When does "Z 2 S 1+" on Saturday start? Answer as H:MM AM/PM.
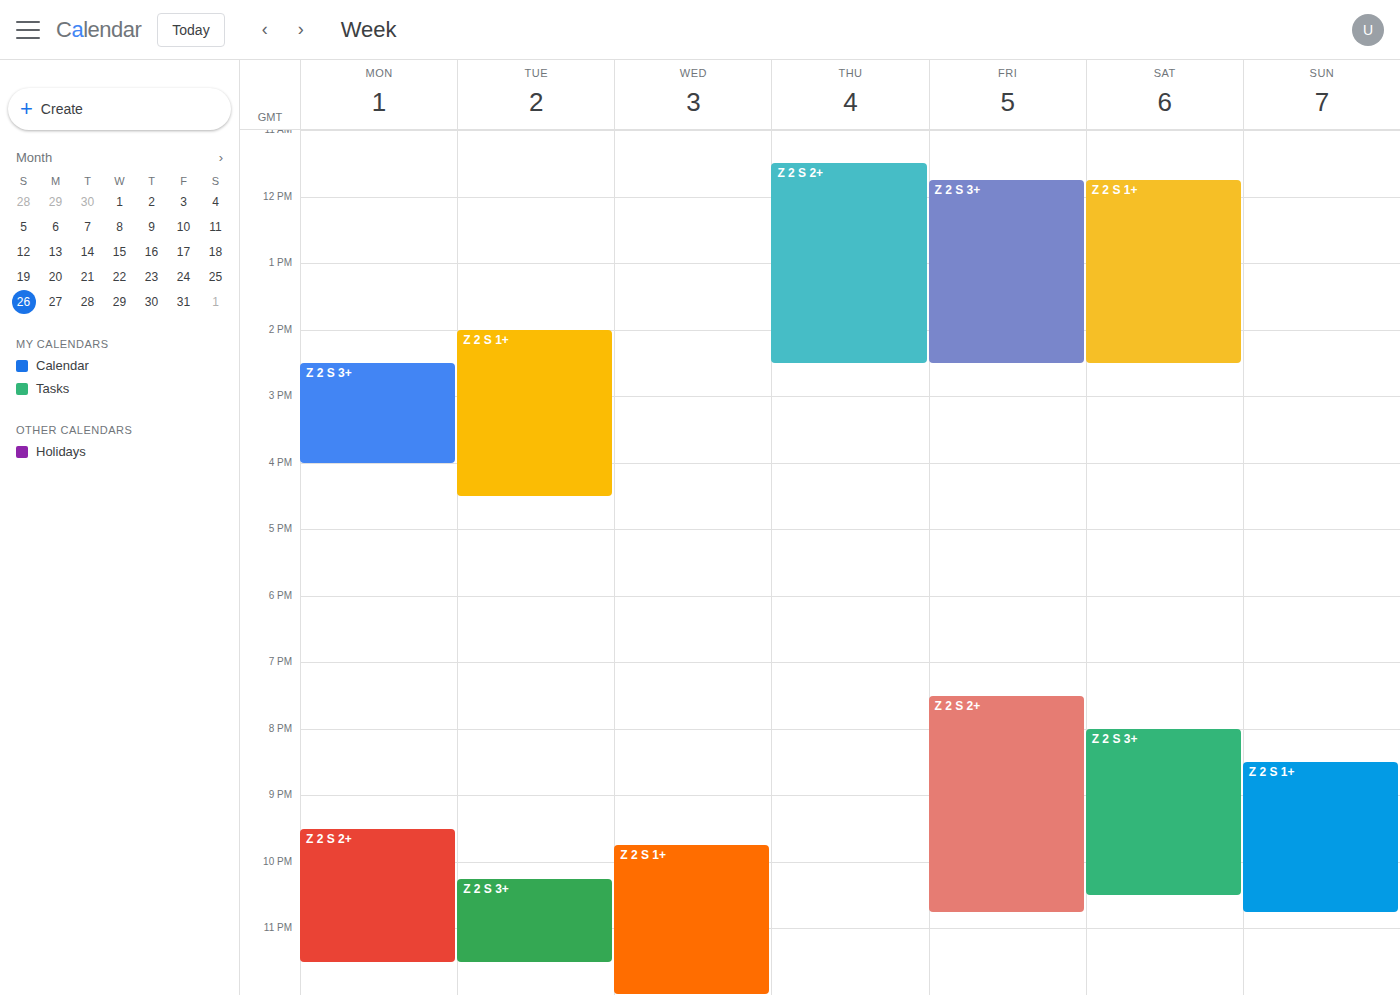
11:45 AM